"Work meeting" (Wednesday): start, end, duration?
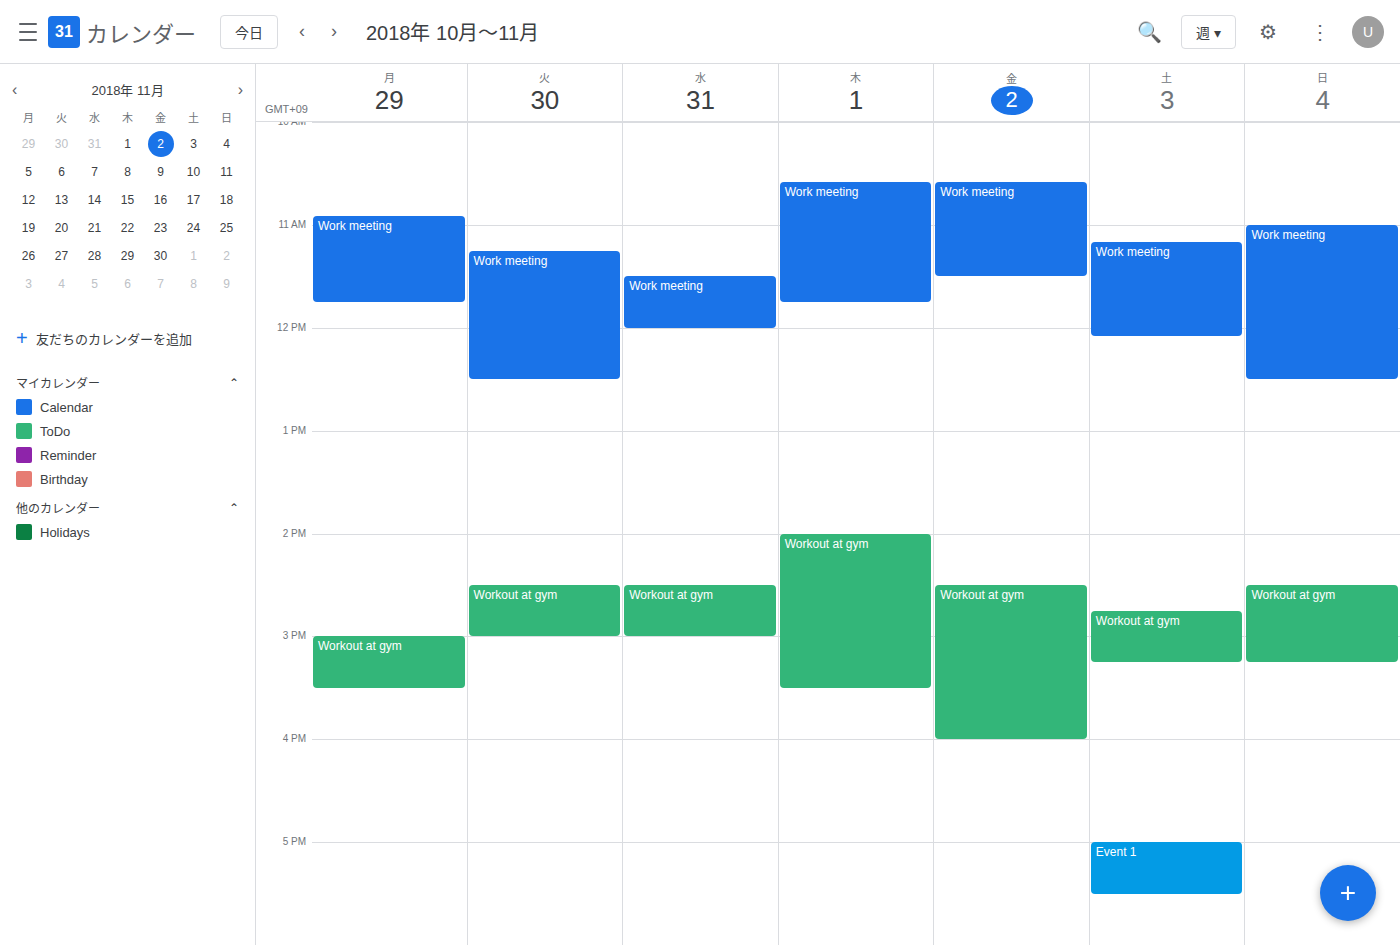
11:30 AM to 12:00 PM, 30 minutes